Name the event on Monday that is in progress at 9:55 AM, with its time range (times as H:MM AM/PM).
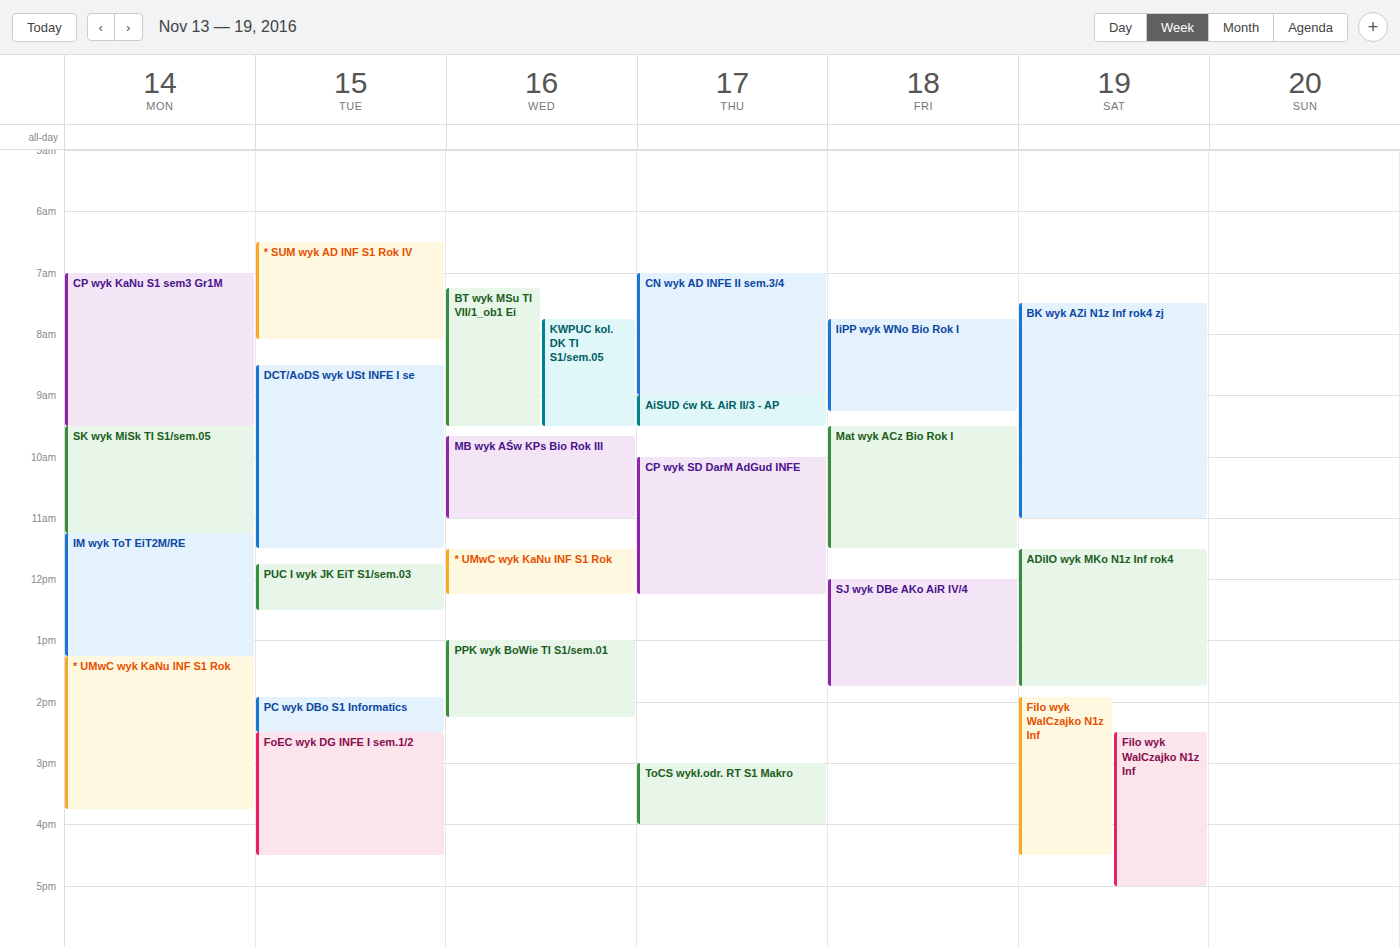
"SK wyk MiSk TI S1/sem.05", 9:30 AM to 11:15 AM